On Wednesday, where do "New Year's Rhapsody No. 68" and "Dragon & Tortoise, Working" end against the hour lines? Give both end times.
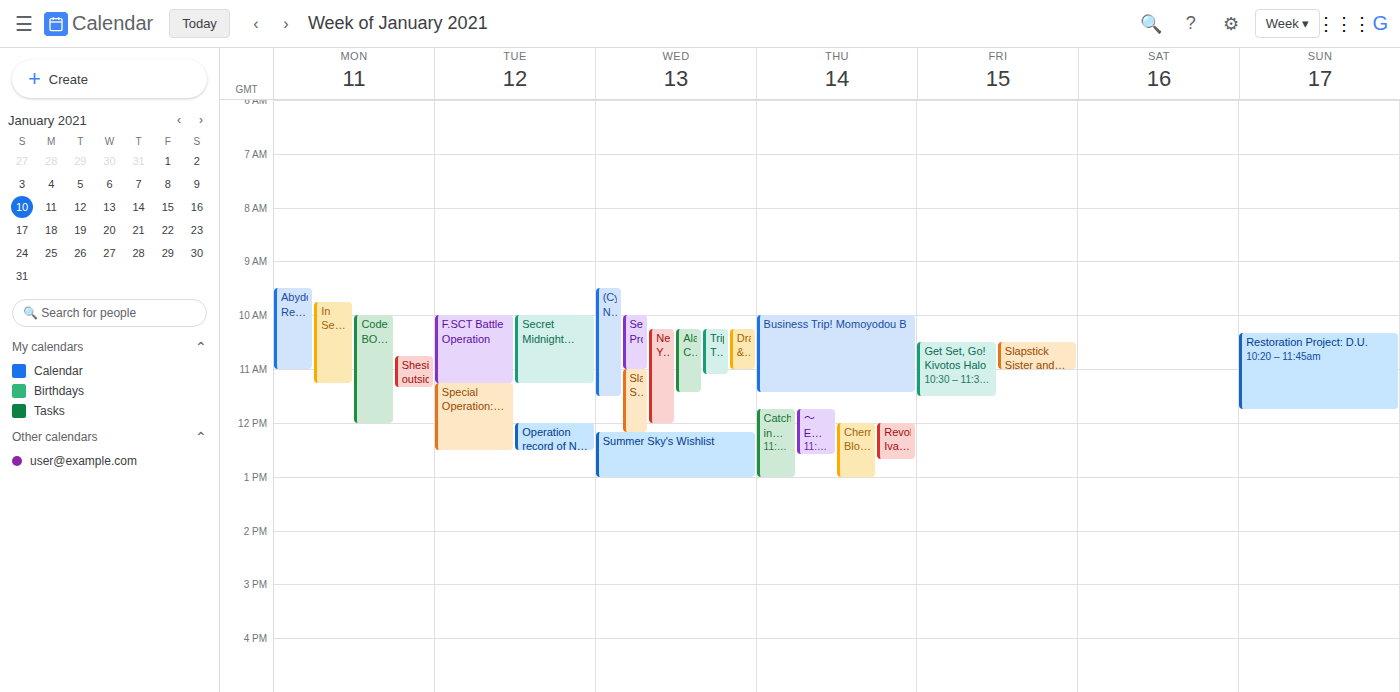
"New Year's Rhapsody No. 68": 12:00 PM, exactly on the 12 PM line. "Dragon & Tortoise, Working": 11:00 AM, exactly on the 11 AM line.